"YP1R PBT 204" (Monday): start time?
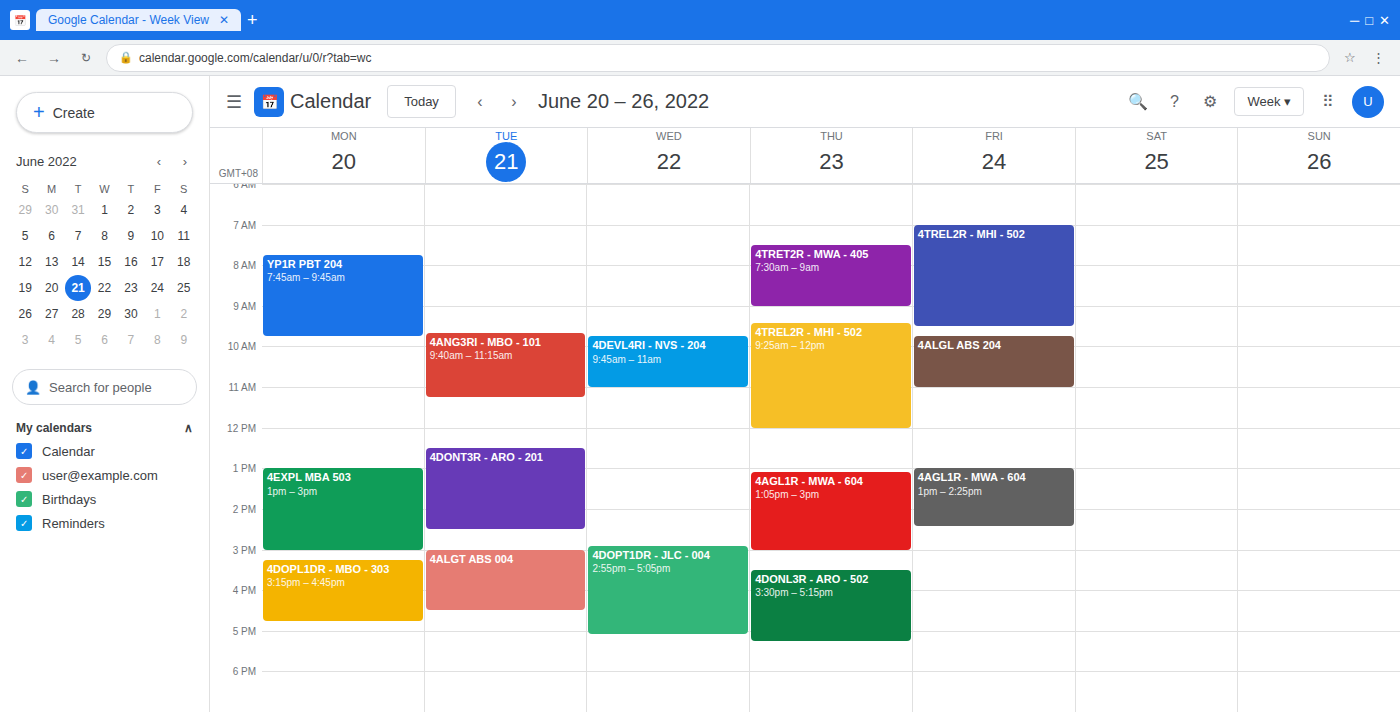
7:45 AM